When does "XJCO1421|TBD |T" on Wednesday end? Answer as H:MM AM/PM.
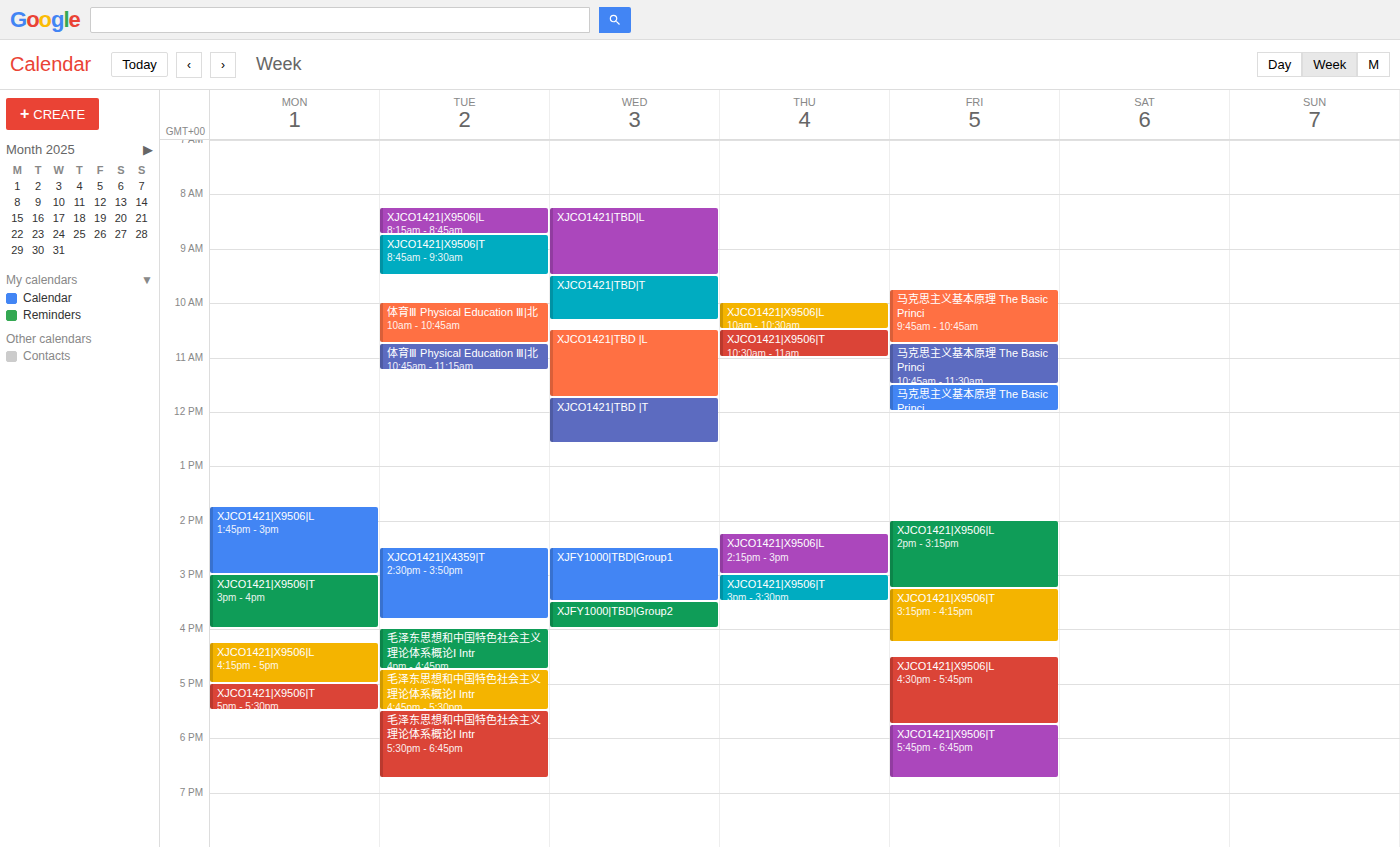
12:35 PM